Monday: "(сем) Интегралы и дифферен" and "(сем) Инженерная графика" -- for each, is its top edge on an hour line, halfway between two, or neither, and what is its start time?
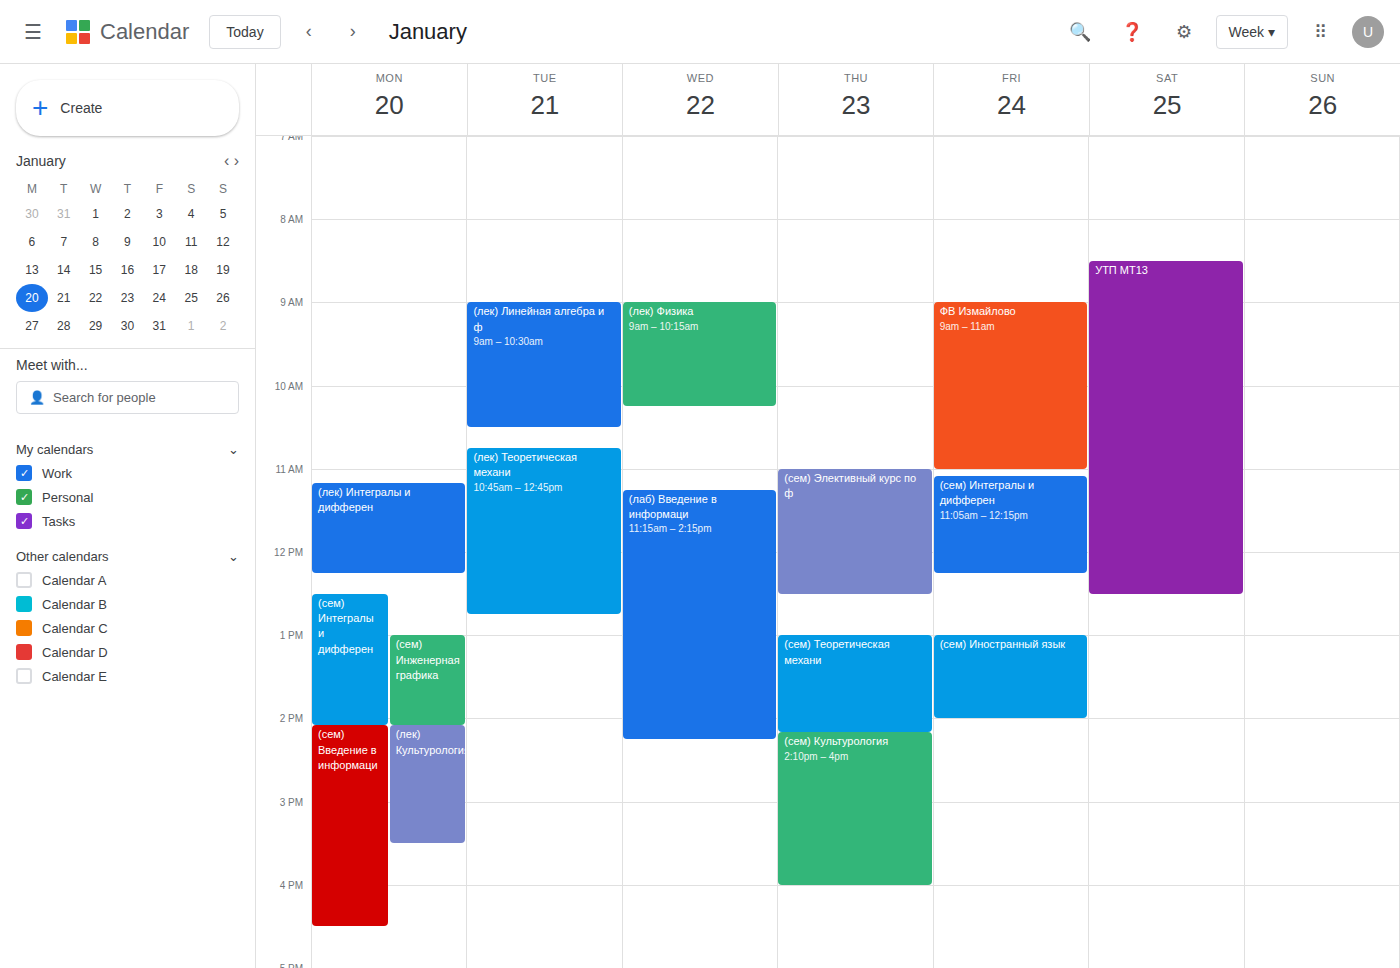
"(сем) Интегралы и дифферен": 12:30 PM, halfway between the 12 PM and 1 PM lines. "(сем) Инженерная графика": 1:00 PM, exactly on the 1 PM line.